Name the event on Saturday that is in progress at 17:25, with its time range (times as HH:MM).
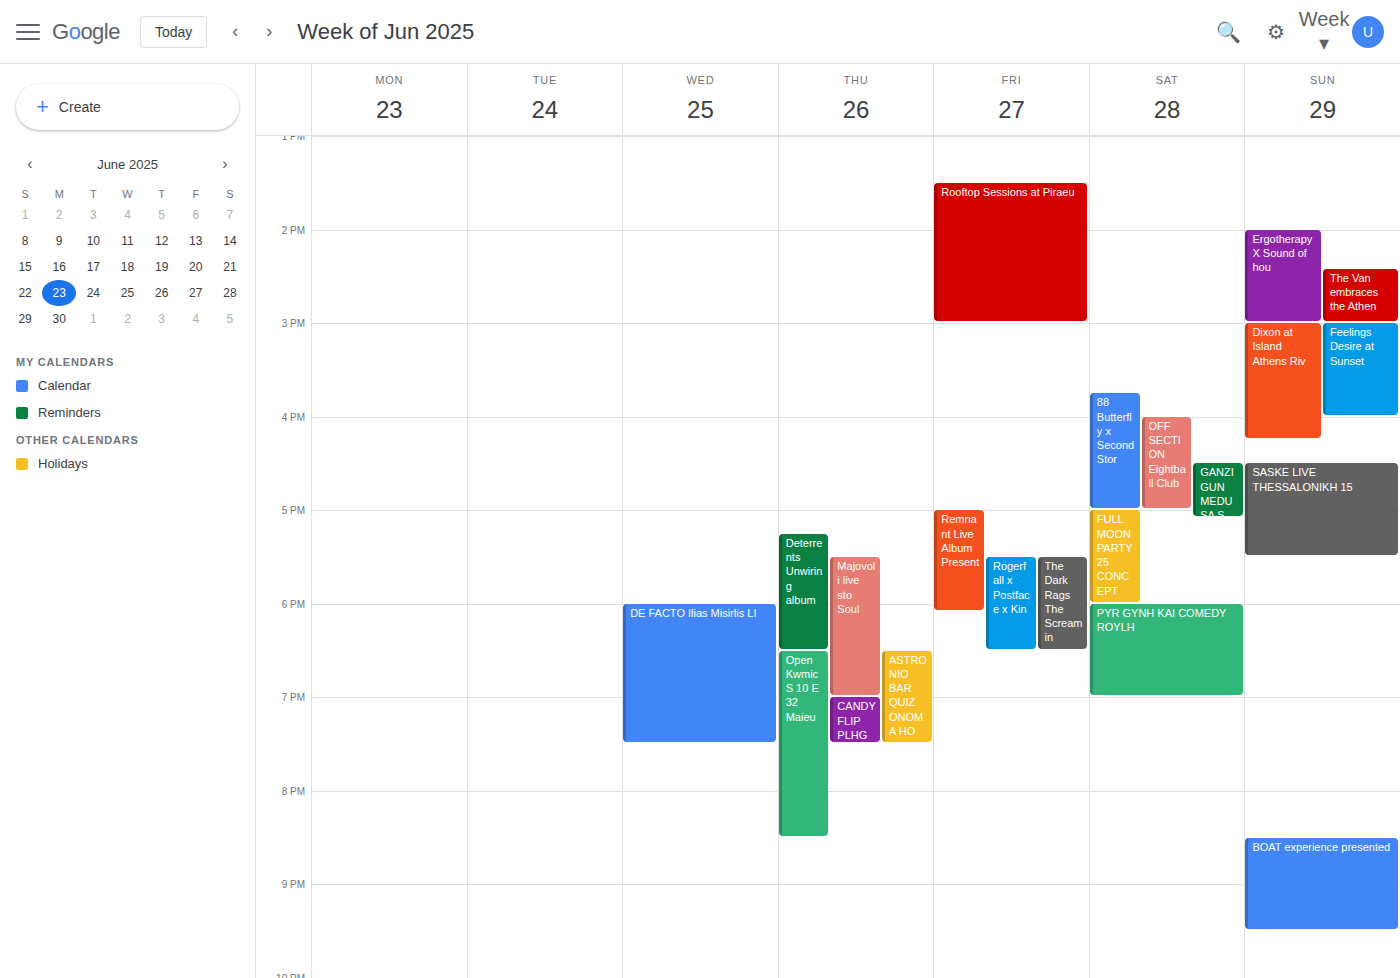
"FULL MOON PARTY 25 CONCEPT", 17:00 to 18:00